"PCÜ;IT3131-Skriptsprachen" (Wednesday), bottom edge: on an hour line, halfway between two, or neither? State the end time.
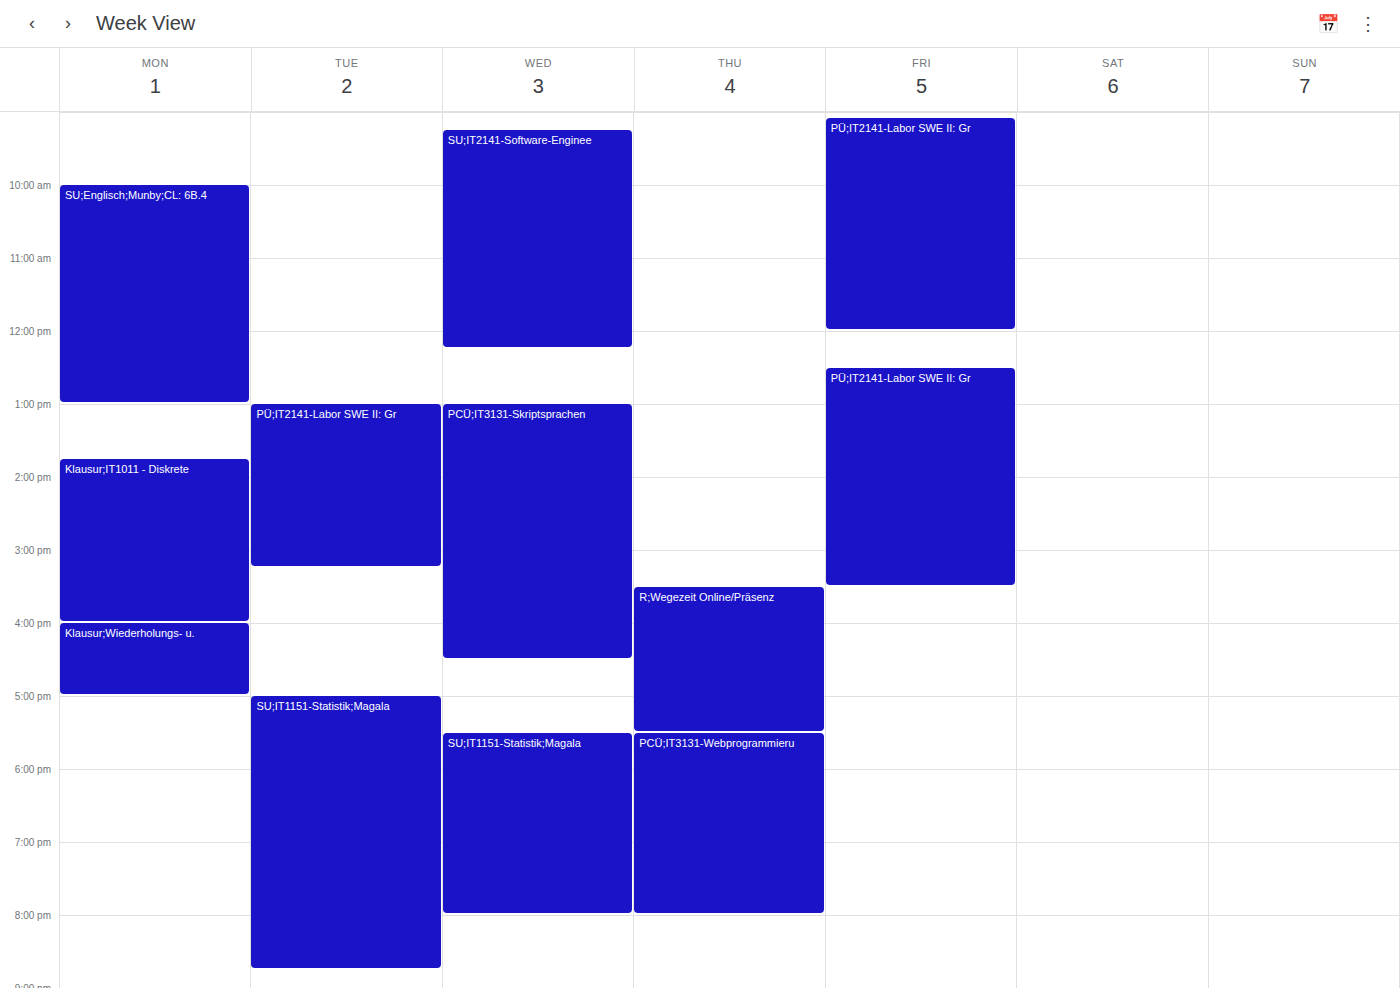
4:30 PM -- halfway between the 4 PM and 5 PM lines.